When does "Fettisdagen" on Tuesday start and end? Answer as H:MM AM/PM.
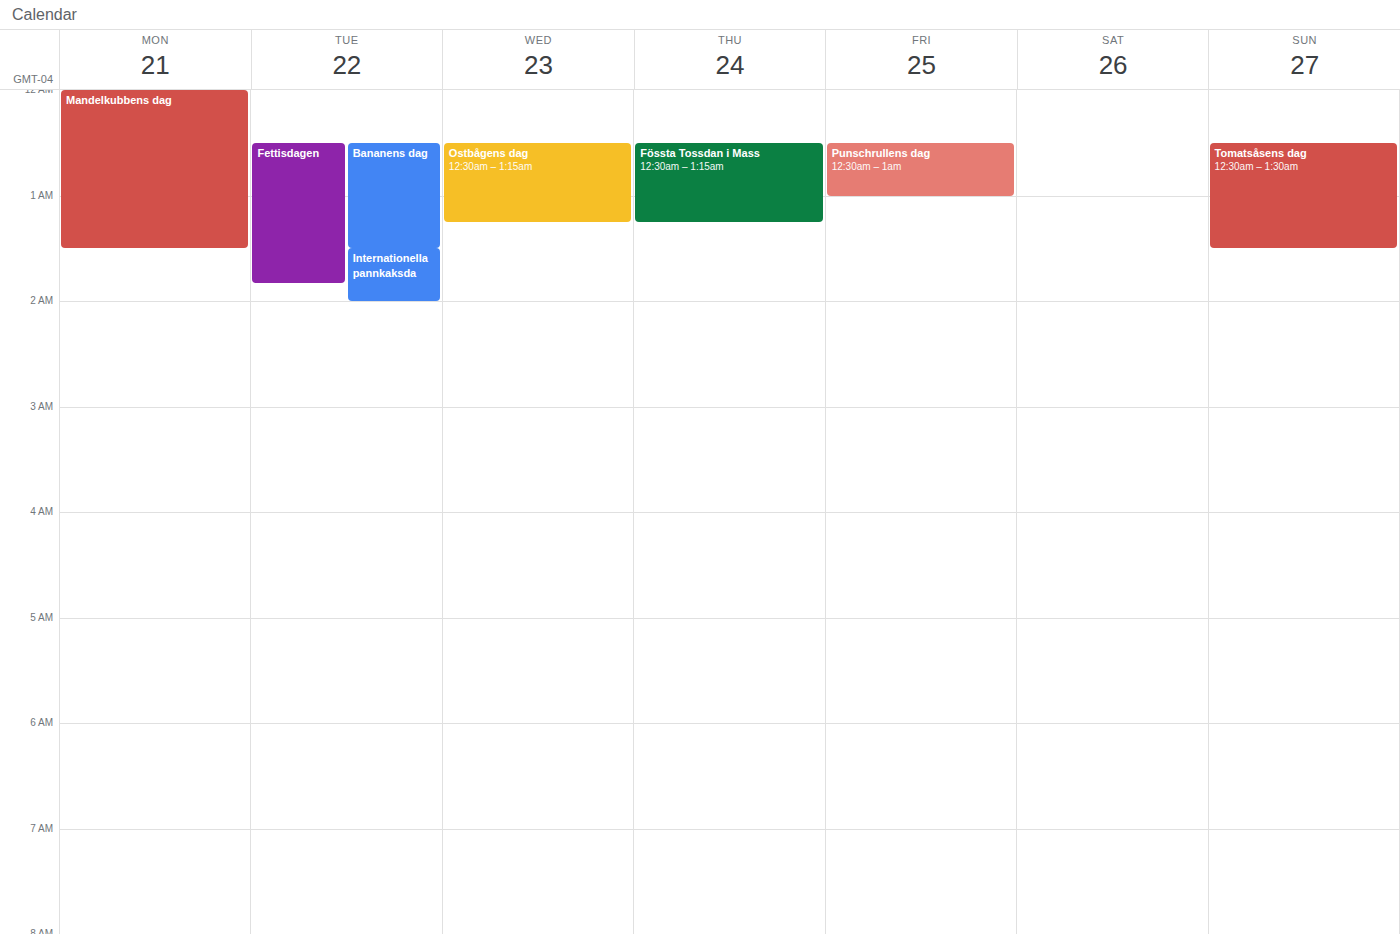
12:30 AM to 1:50 AM